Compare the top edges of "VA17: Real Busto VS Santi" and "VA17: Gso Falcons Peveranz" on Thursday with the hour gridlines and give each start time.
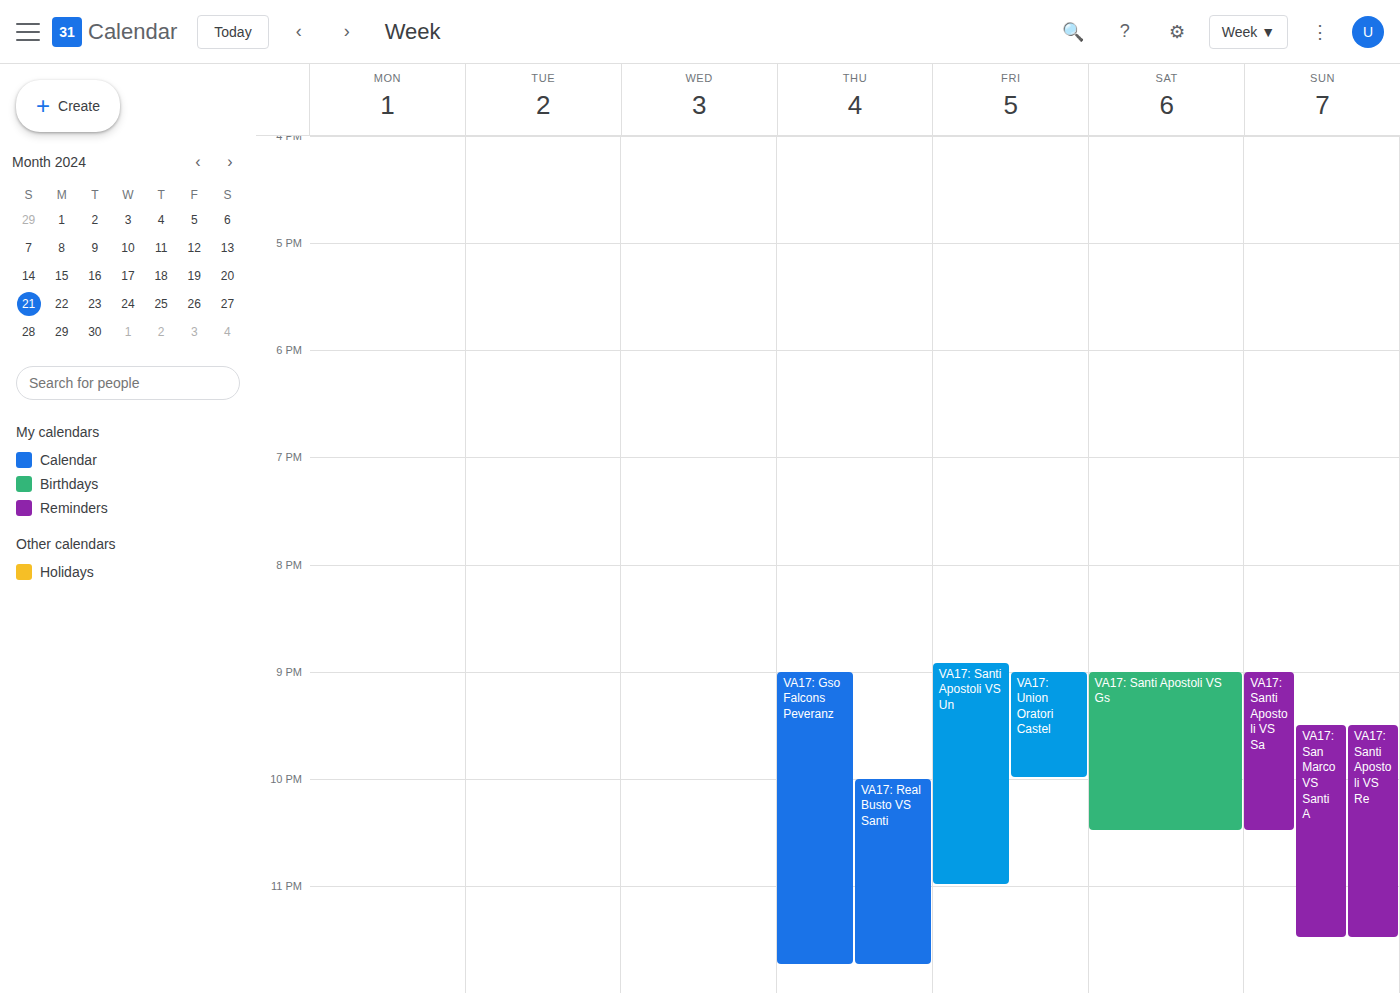
"VA17: Real Busto VS Santi": 10:00 PM, exactly on the 10 PM line. "VA17: Gso Falcons Peveranz": 9:00 PM, exactly on the 9 PM line.